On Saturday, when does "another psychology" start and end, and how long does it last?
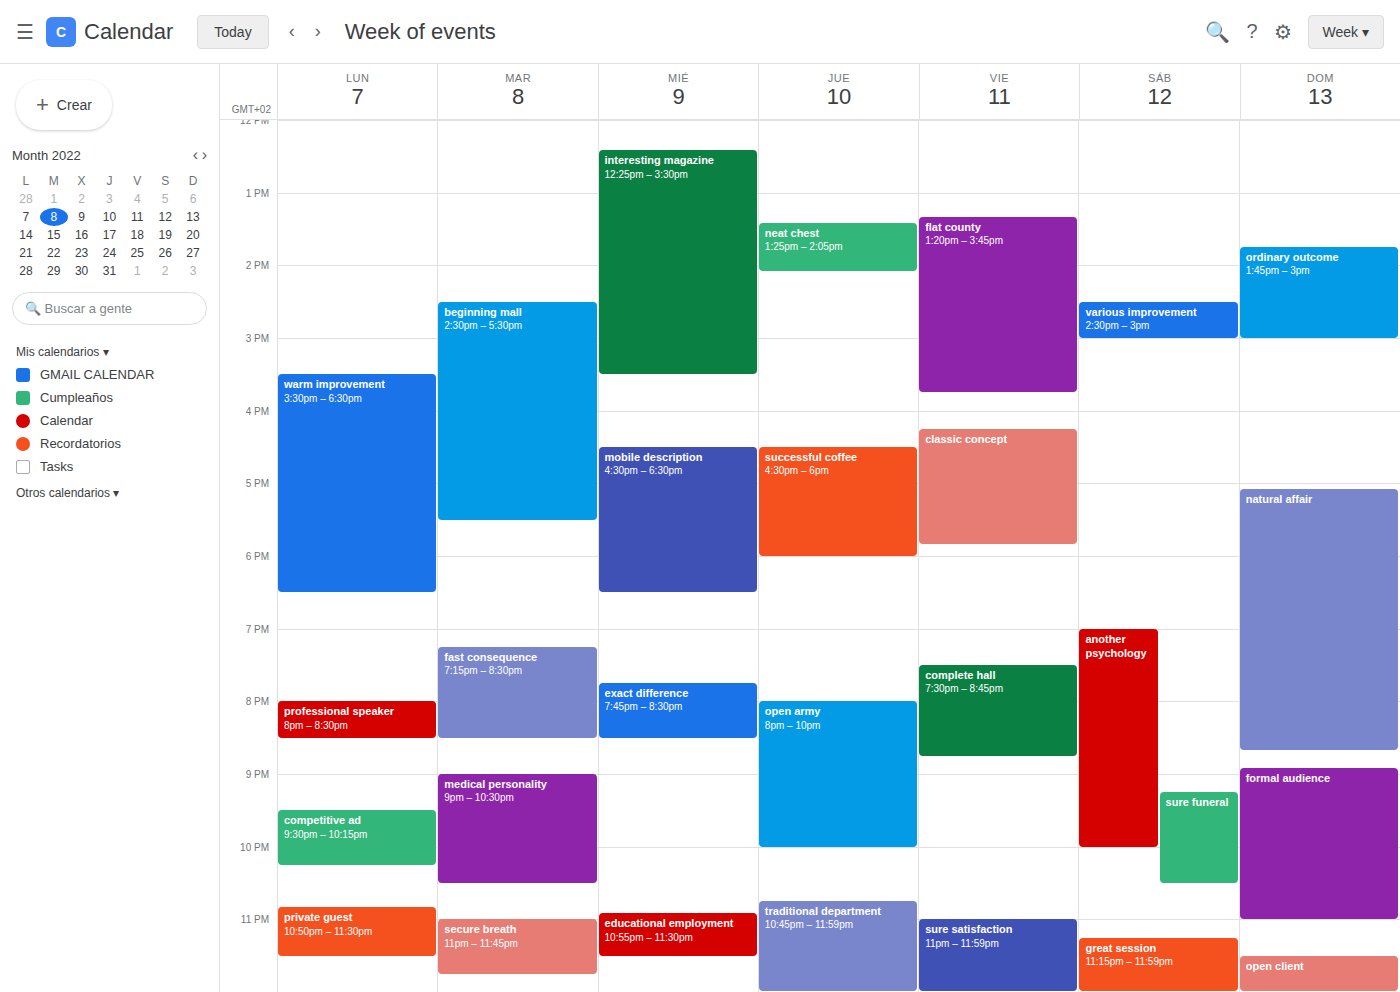
19:00 to 22:00, 3 hours